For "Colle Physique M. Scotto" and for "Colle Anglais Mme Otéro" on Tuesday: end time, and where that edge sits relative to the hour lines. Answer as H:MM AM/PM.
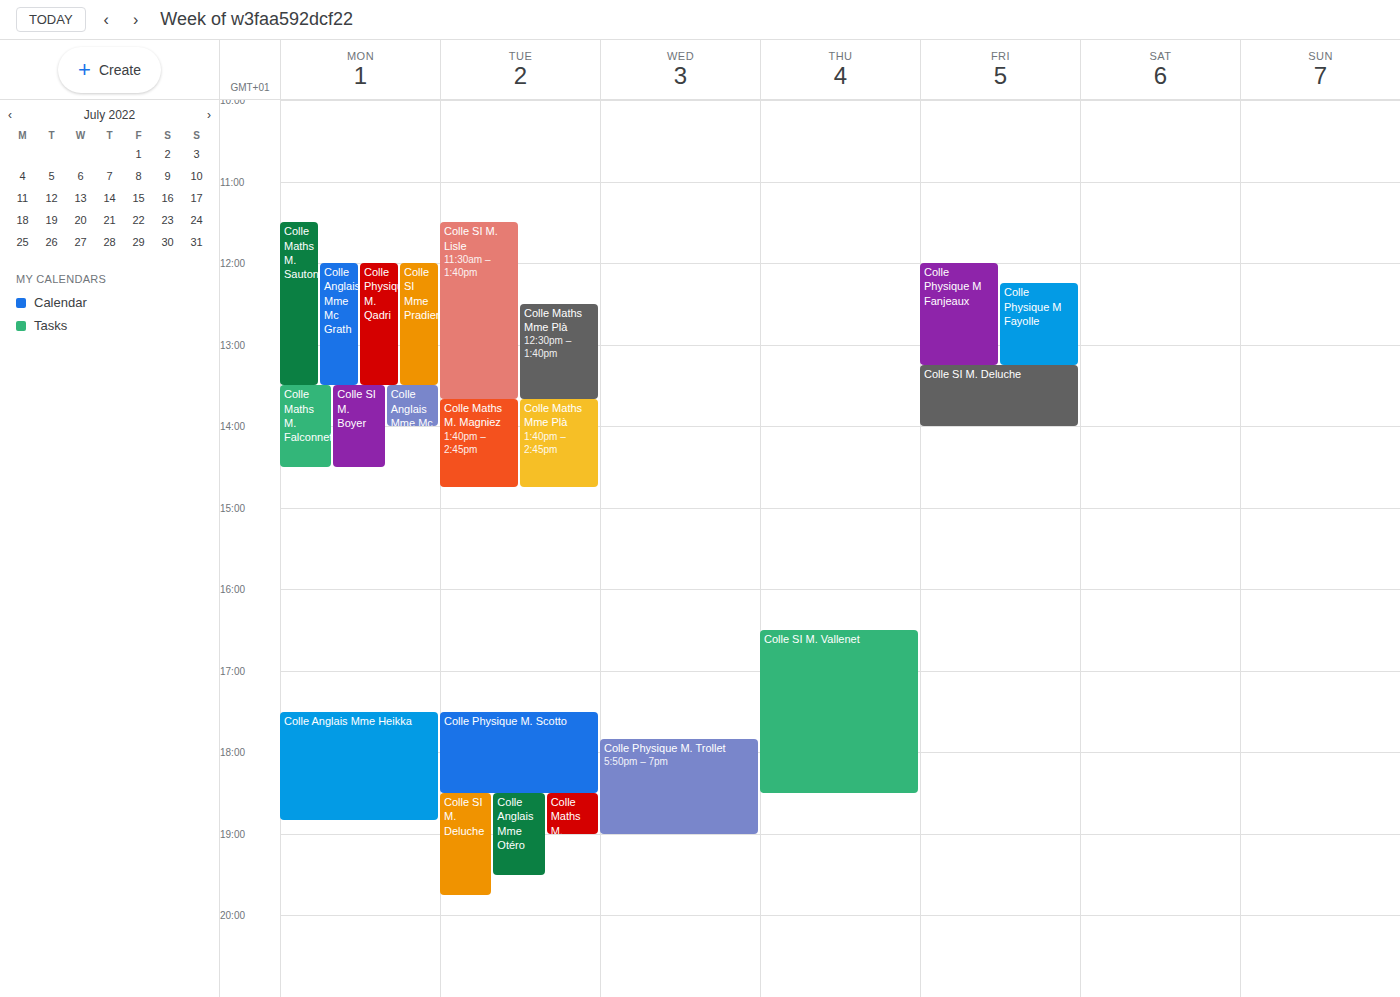
"Colle Physique M. Scotto": 6:30 PM, halfway between the 6 PM and 7 PM lines. "Colle Anglais Mme Otéro": 7:30 PM, halfway between the 7 PM and 8 PM lines.